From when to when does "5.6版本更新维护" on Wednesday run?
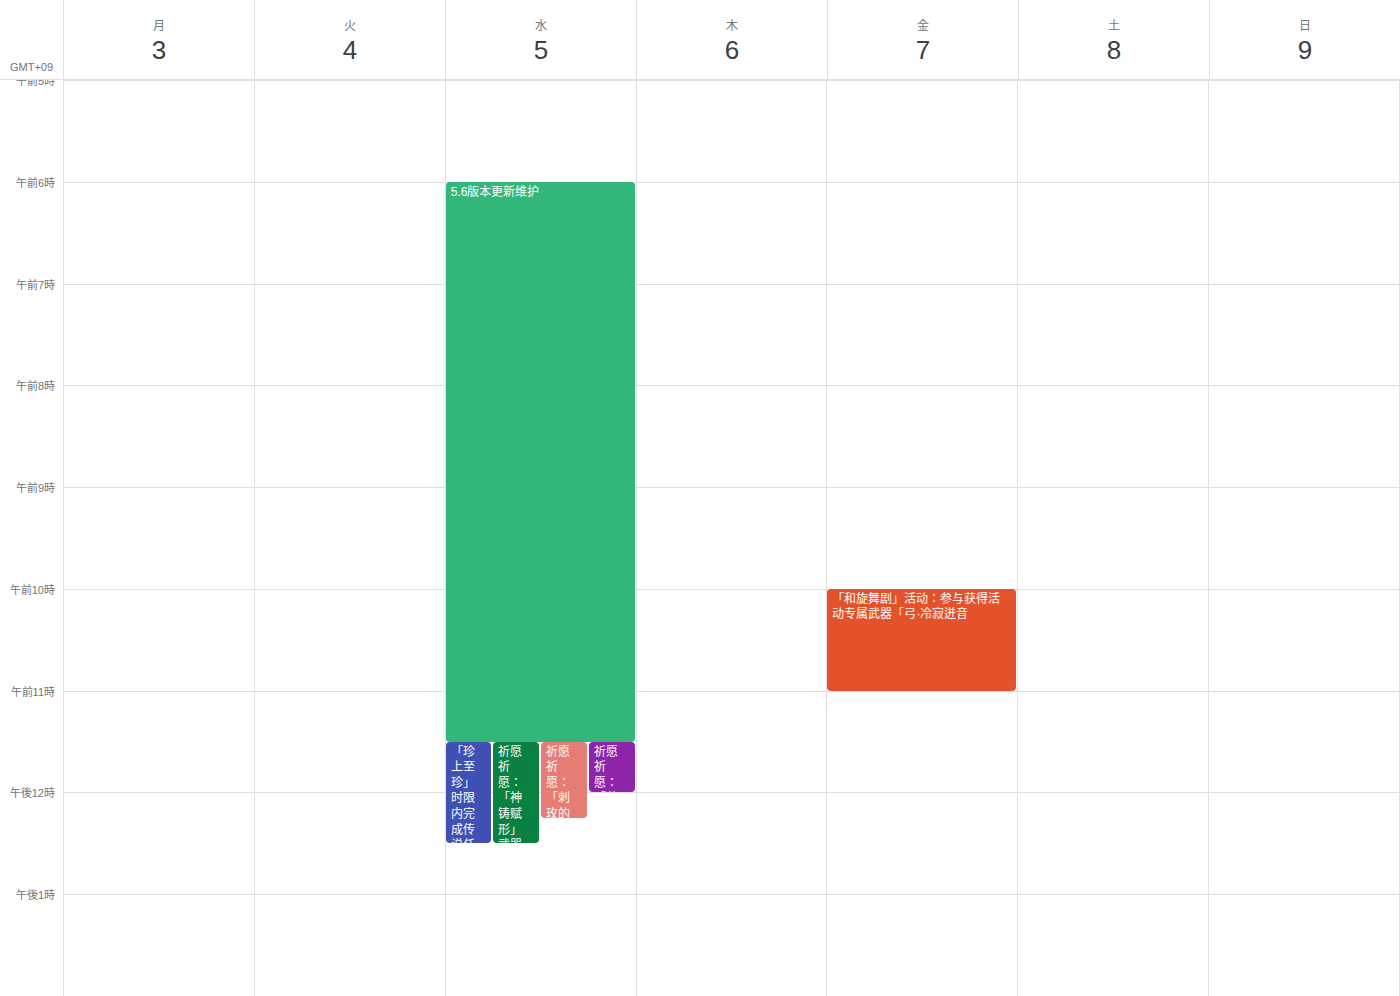
6:00 AM to 11:30 AM